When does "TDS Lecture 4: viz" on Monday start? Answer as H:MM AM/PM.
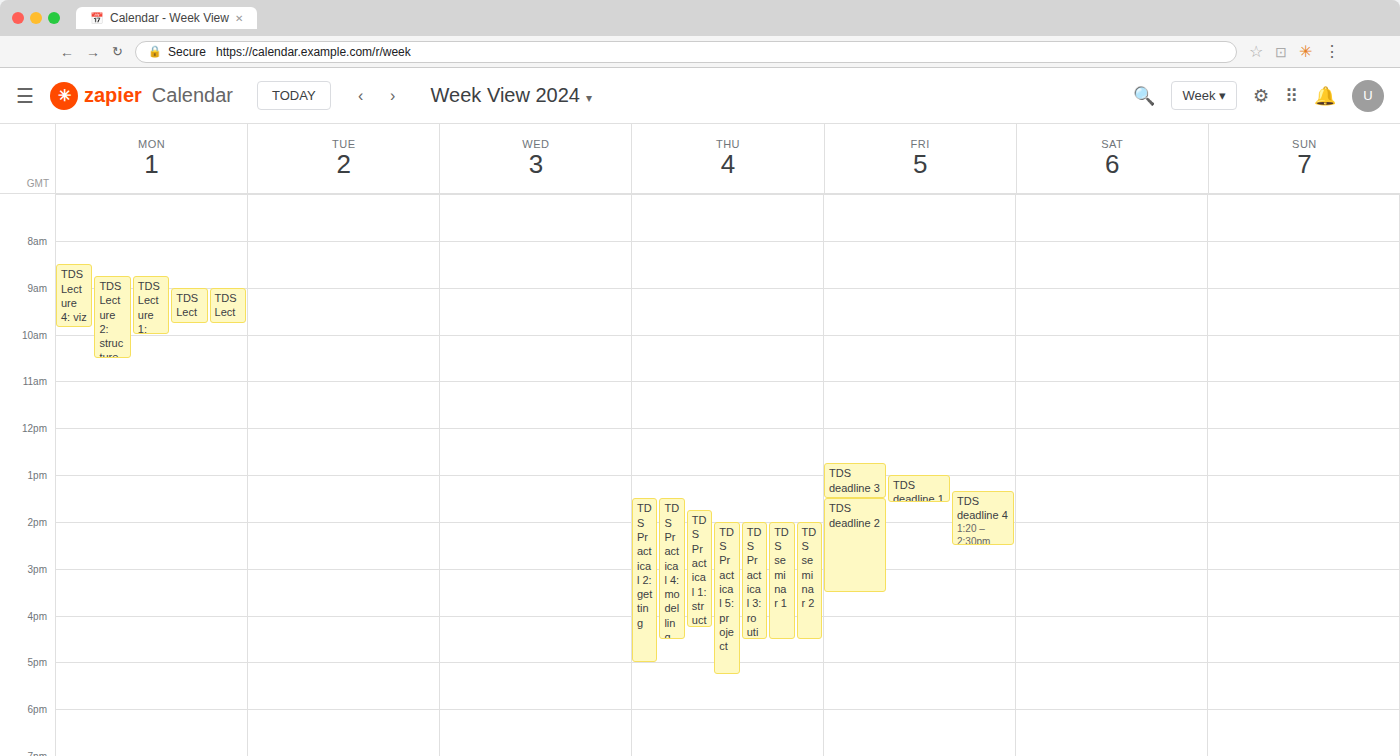
8:30 AM